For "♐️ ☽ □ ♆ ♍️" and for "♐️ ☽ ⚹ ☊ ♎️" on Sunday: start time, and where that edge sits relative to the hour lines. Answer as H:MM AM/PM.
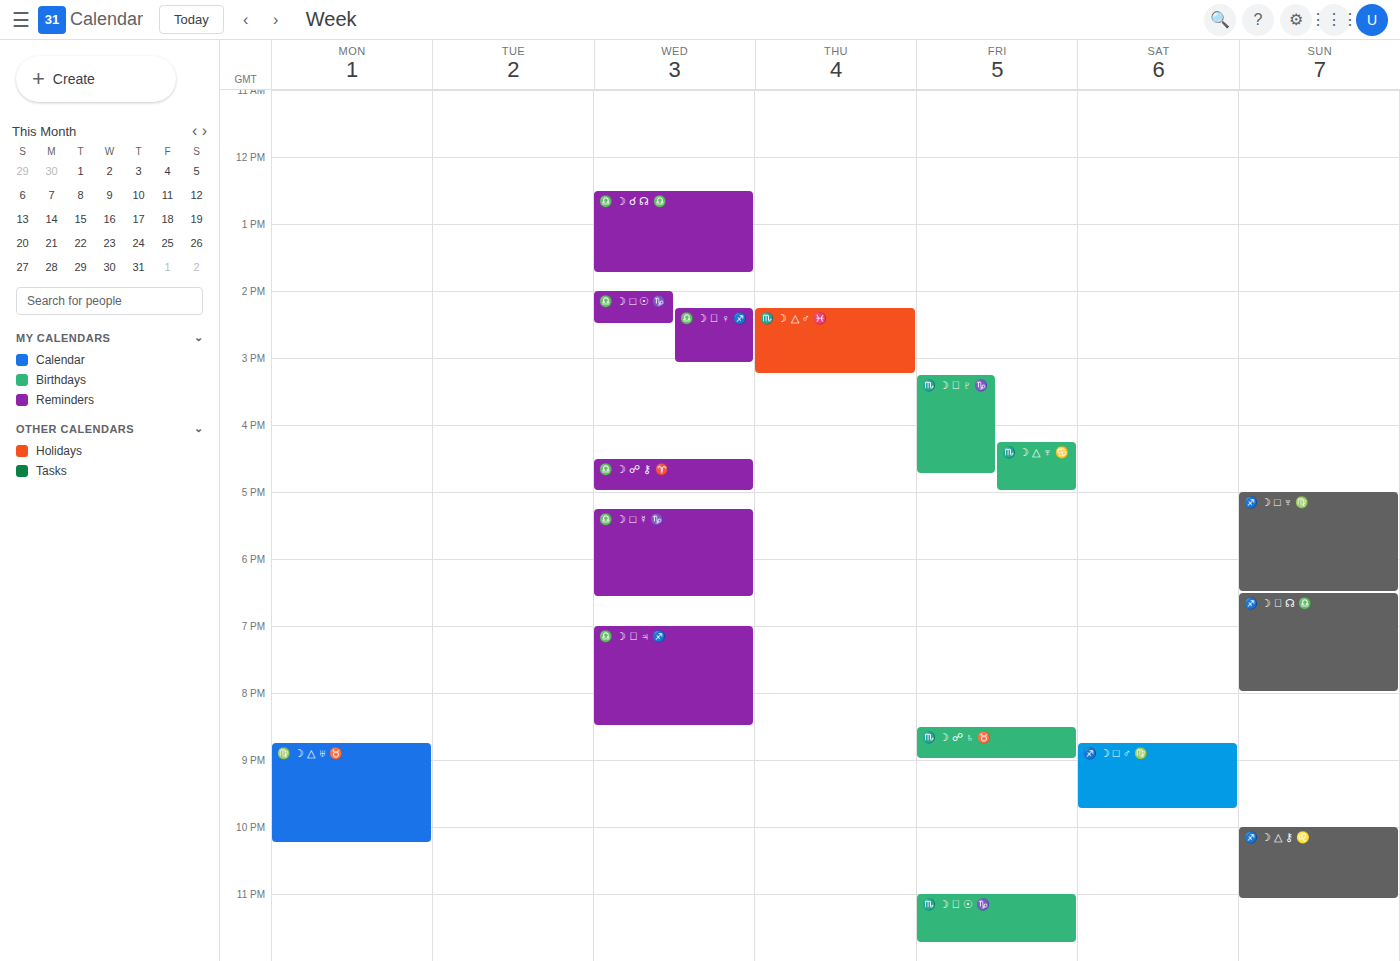
"♐️ ☽ □ ♆ ♍️": 5:00 PM, exactly on the 5 PM line. "♐️ ☽ ⚹ ☊ ♎️": 6:30 PM, halfway between the 6 PM and 7 PM lines.